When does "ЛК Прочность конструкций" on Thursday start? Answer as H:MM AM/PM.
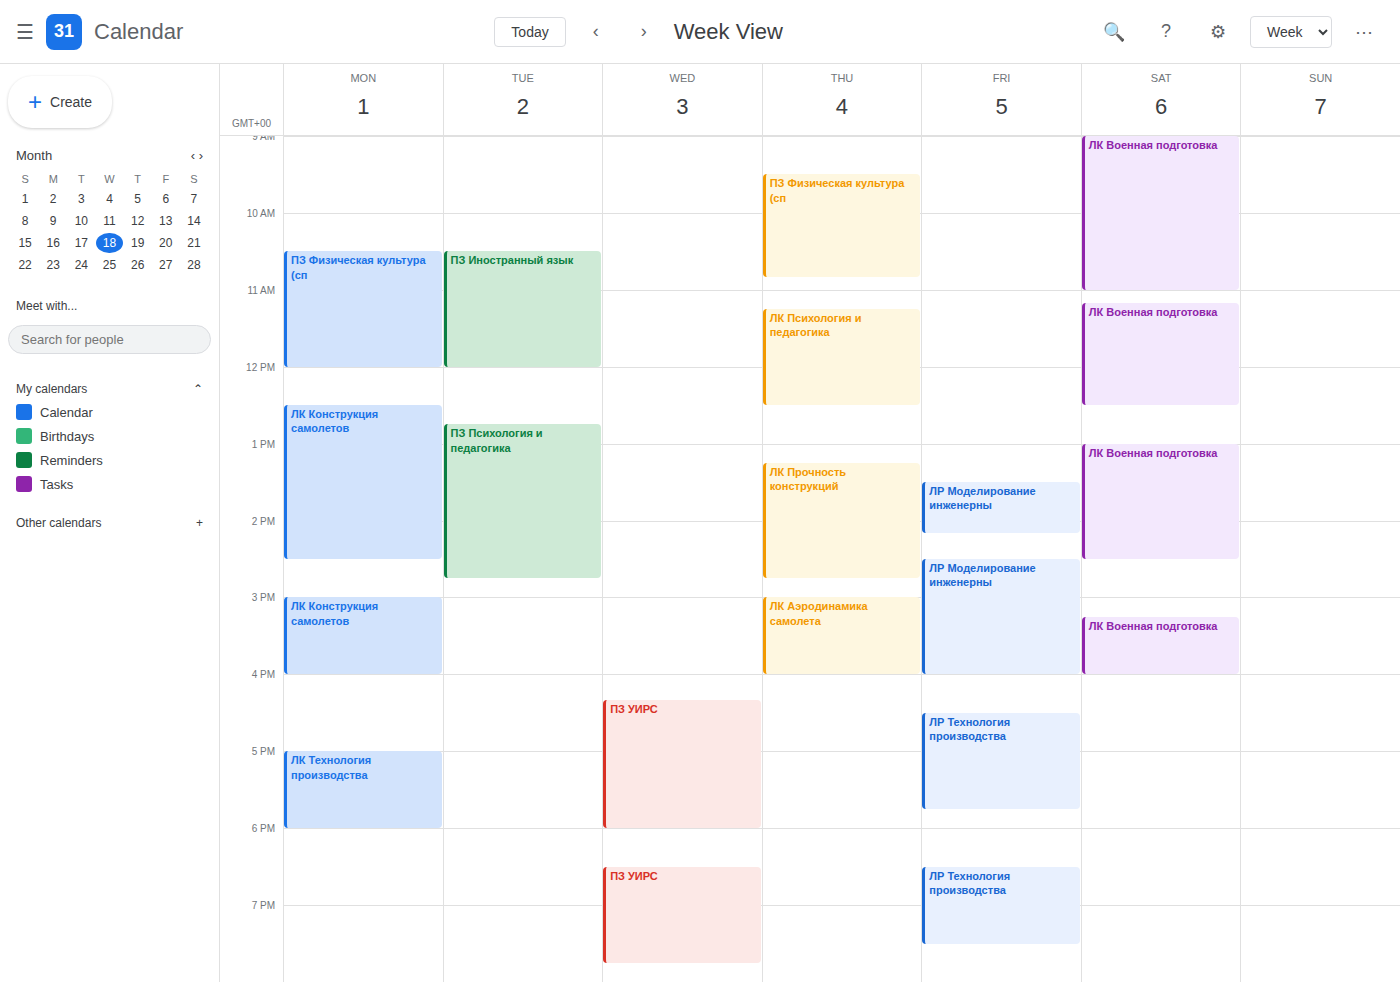
1:15 PM